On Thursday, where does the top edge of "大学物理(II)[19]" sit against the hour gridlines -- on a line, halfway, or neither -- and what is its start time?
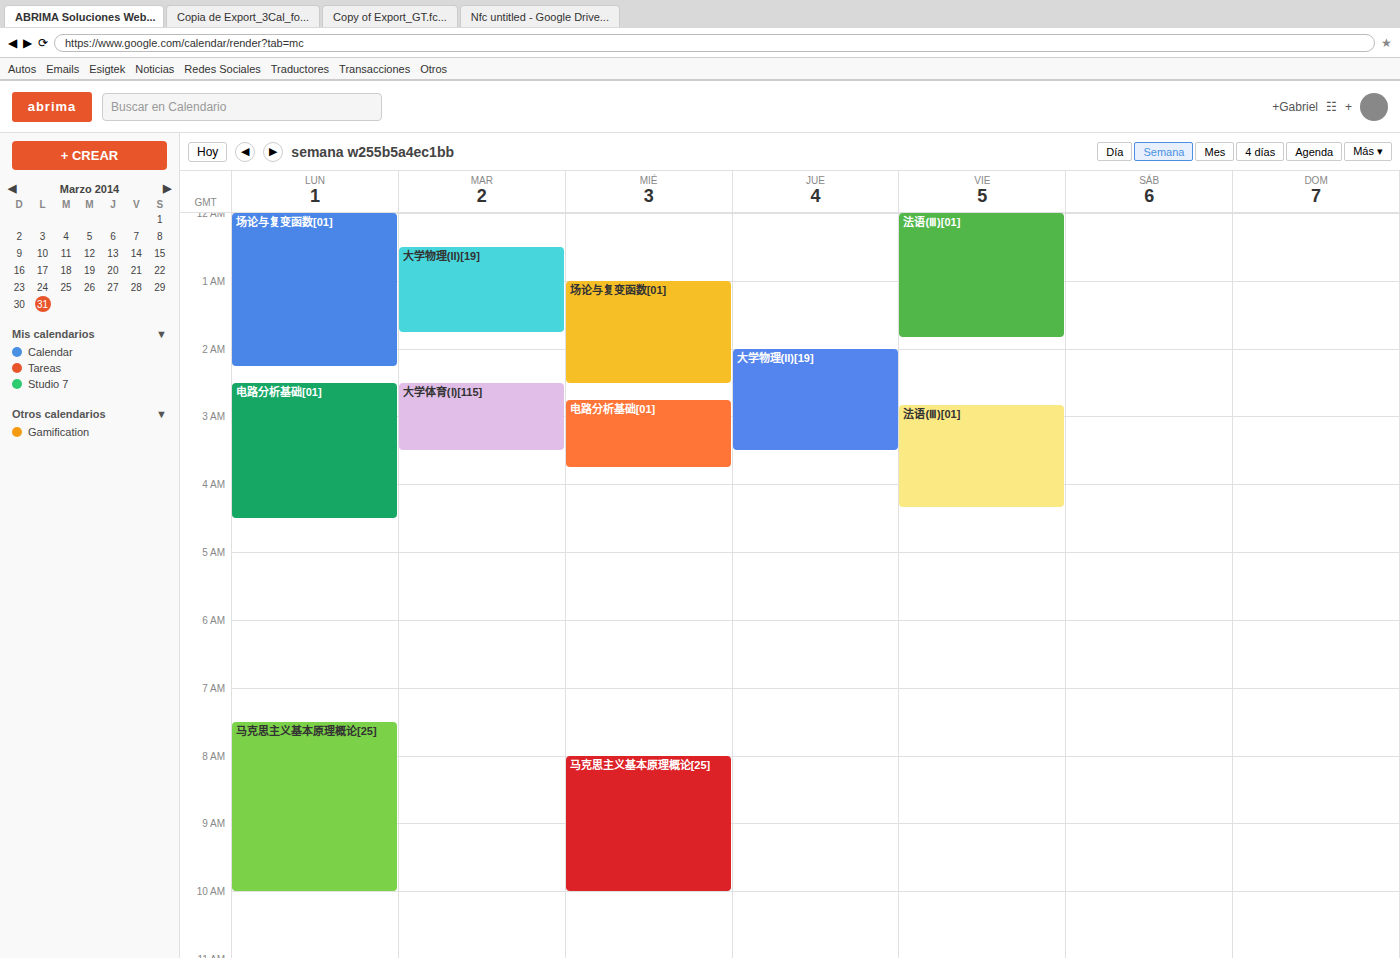
2:00 AM -- exactly on the 2 AM line.